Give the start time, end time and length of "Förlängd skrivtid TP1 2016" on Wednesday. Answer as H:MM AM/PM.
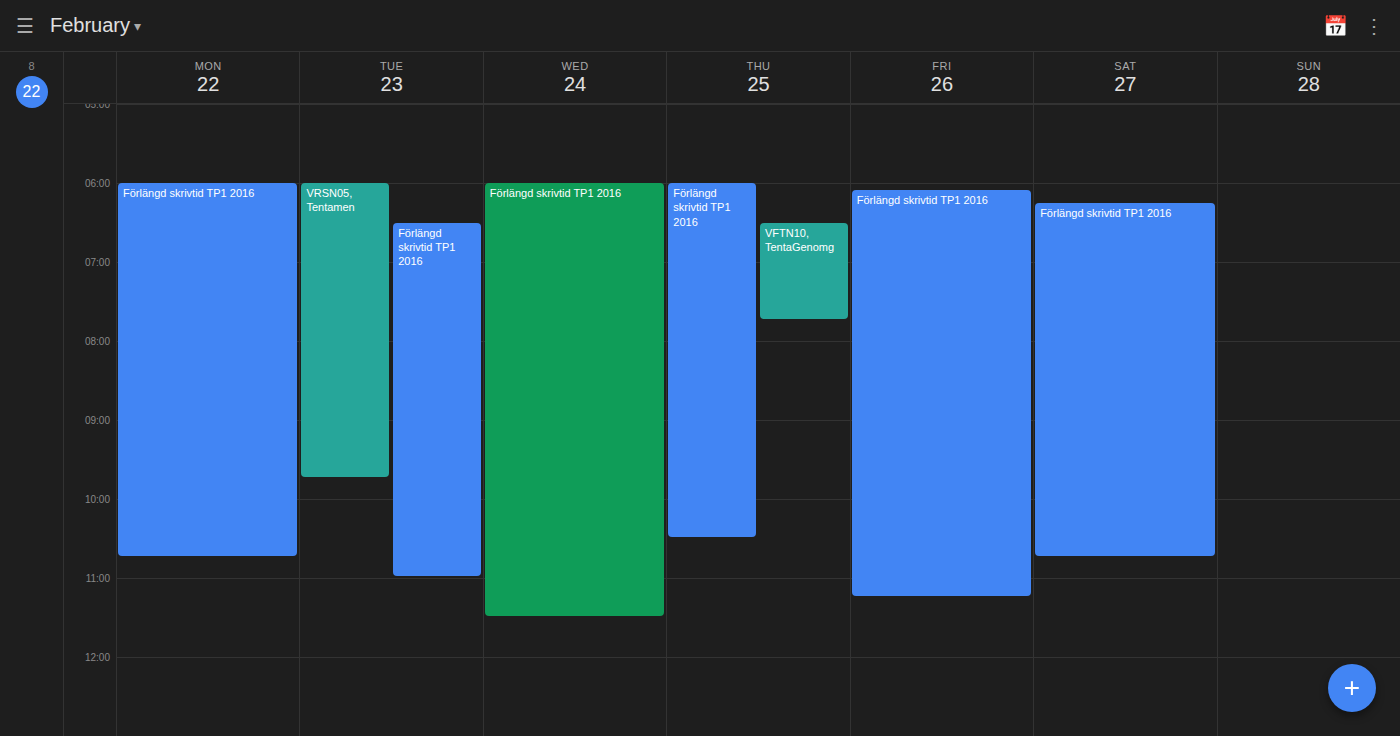
6:00 AM to 11:30 AM, 5 hours 30 minutes